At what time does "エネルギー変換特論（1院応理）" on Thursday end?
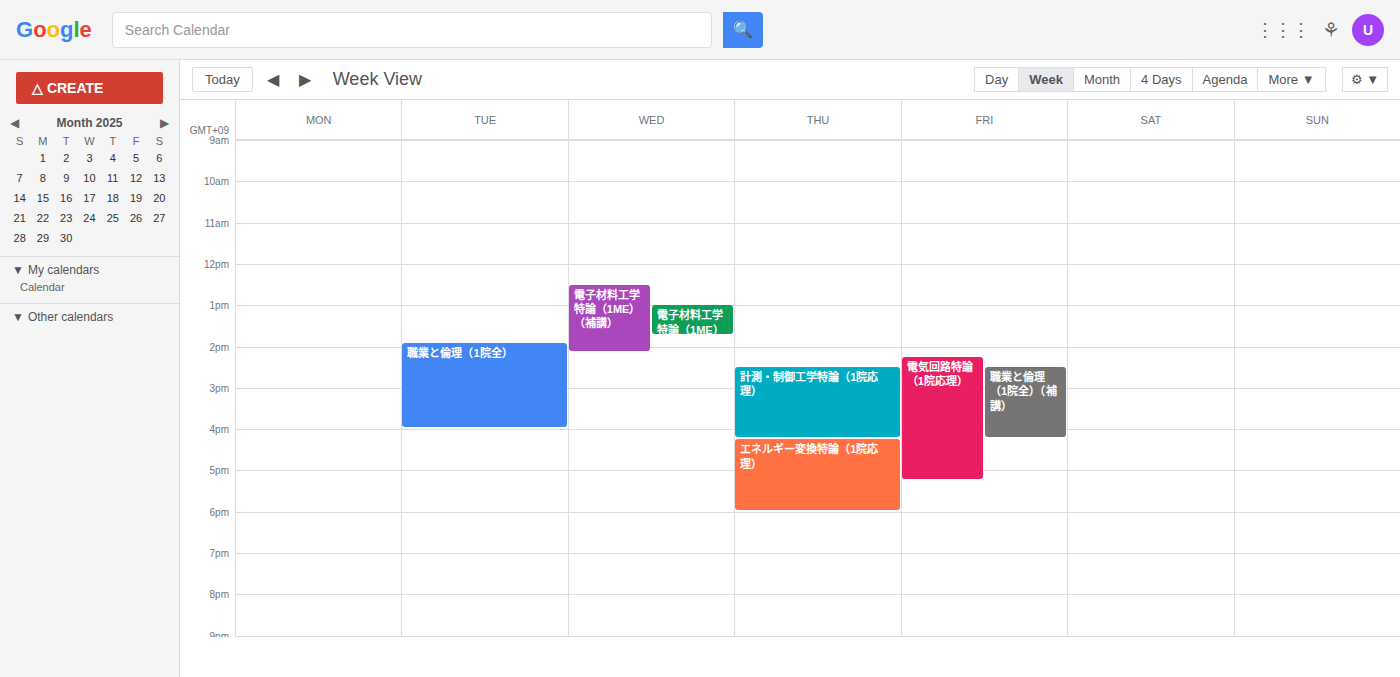
6:00 PM